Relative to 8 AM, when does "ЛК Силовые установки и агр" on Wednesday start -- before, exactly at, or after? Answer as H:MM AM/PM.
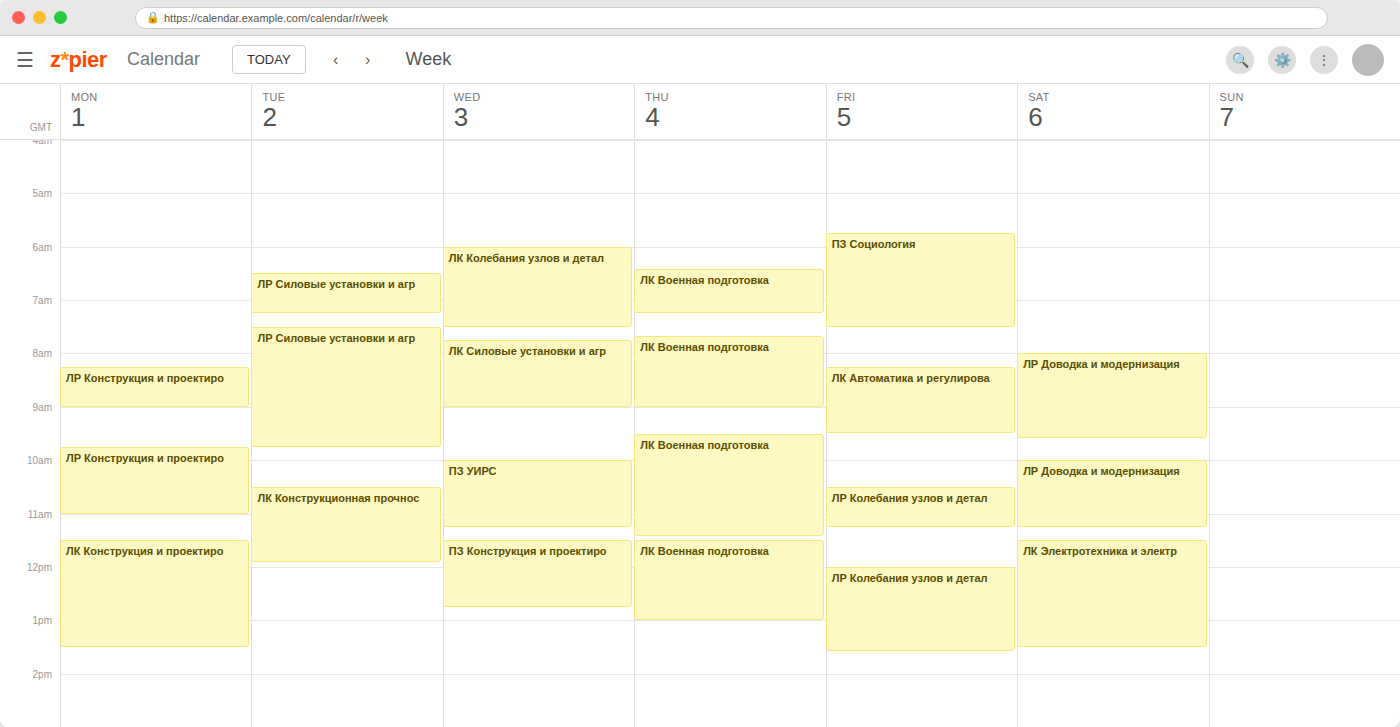
7:45 AM -- before 8 AM, 15 minutes above the 8 AM line.